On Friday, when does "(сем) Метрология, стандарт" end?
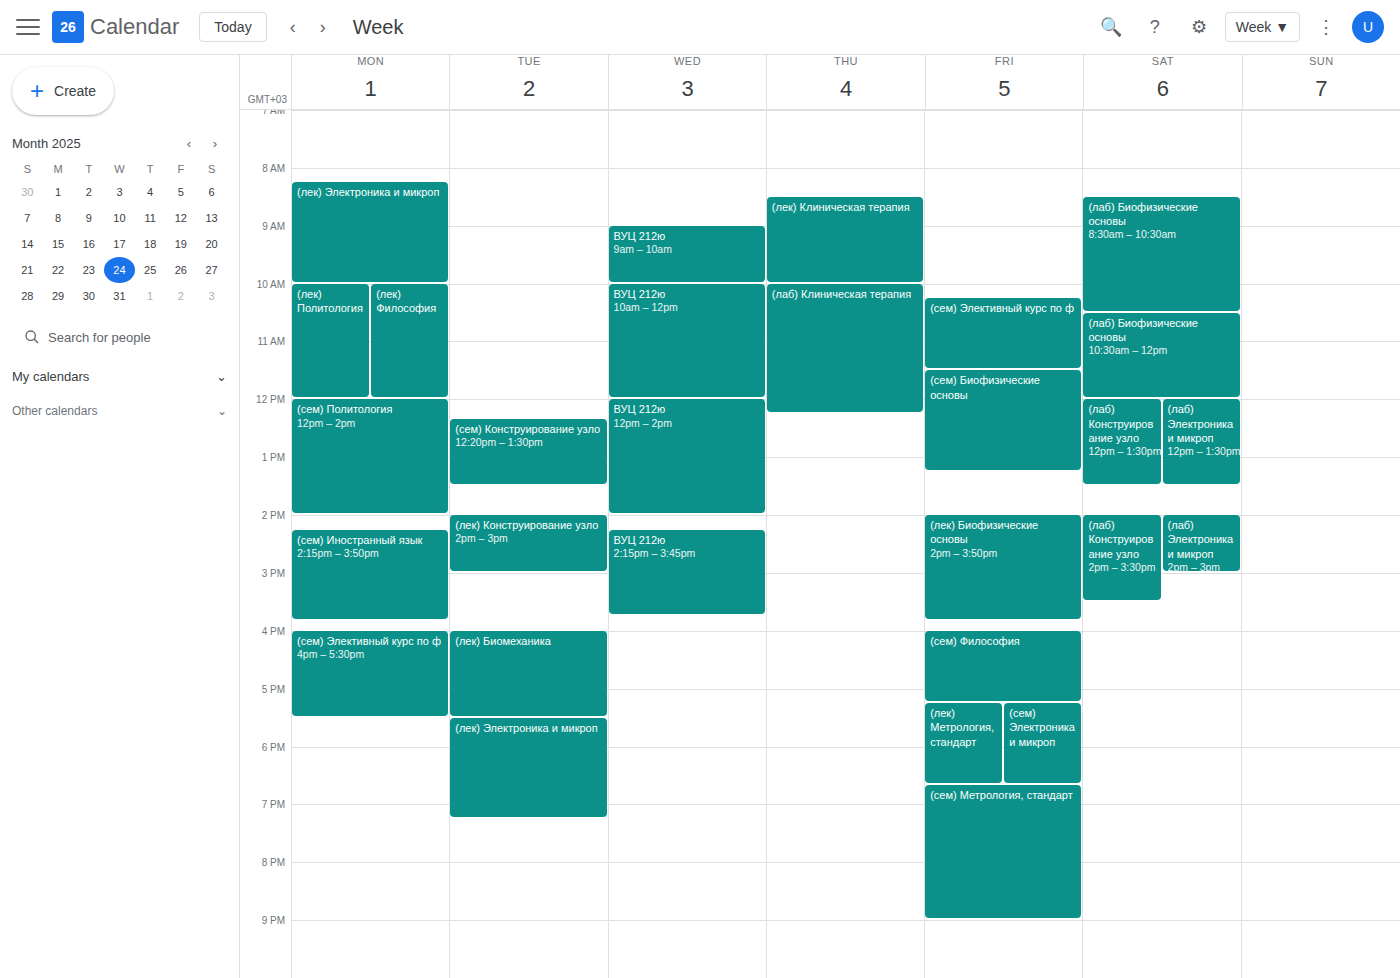
9:00 PM